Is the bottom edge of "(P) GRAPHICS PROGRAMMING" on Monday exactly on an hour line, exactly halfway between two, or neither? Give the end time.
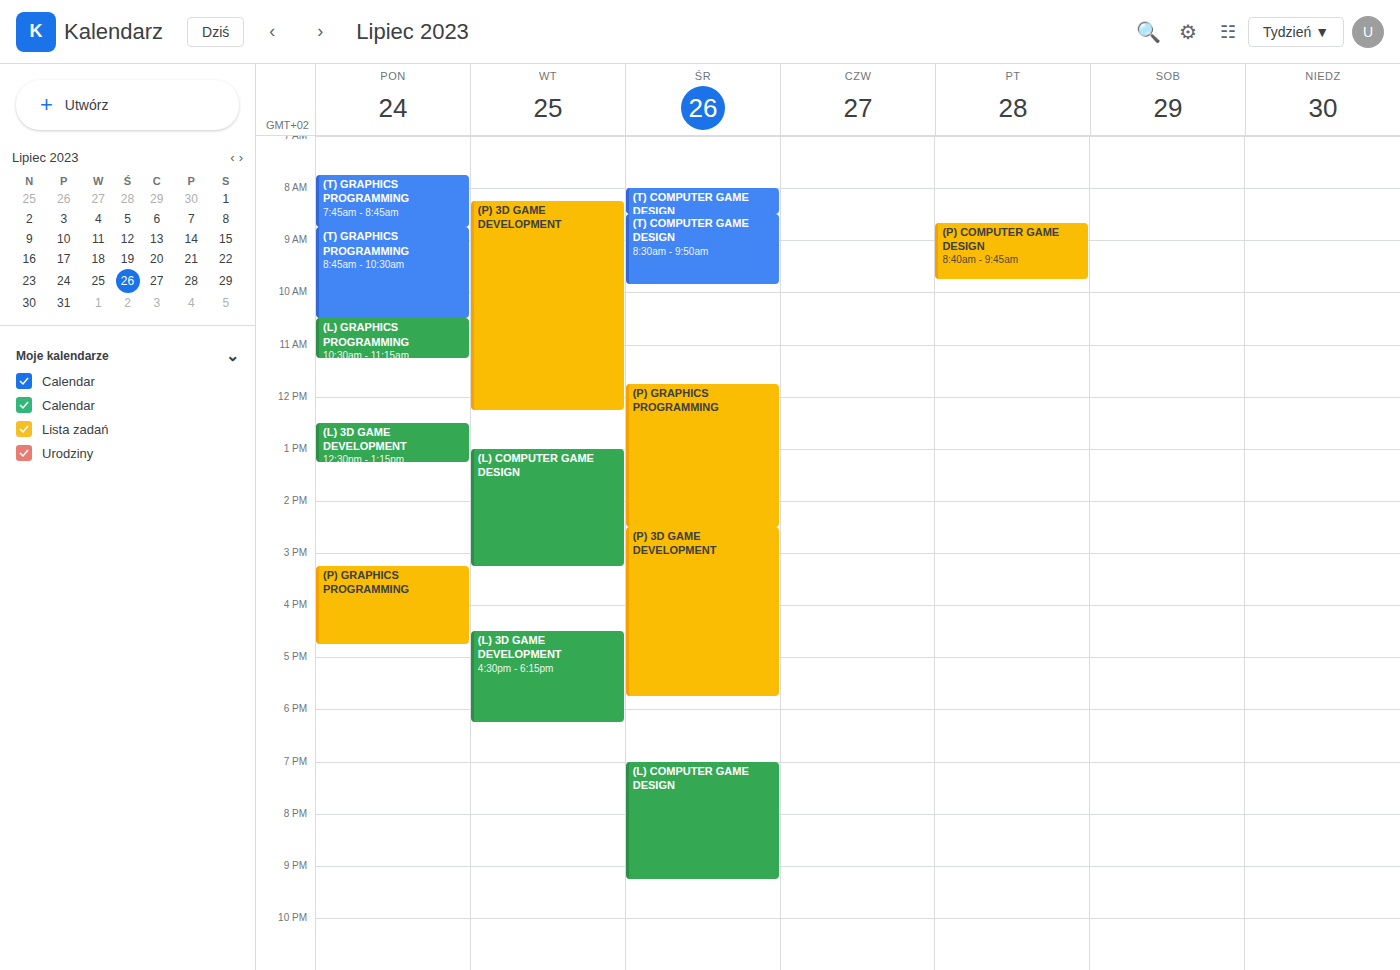
4:45 PM -- neither: three quarters of the way from the 4 PM line to the 5 PM line.